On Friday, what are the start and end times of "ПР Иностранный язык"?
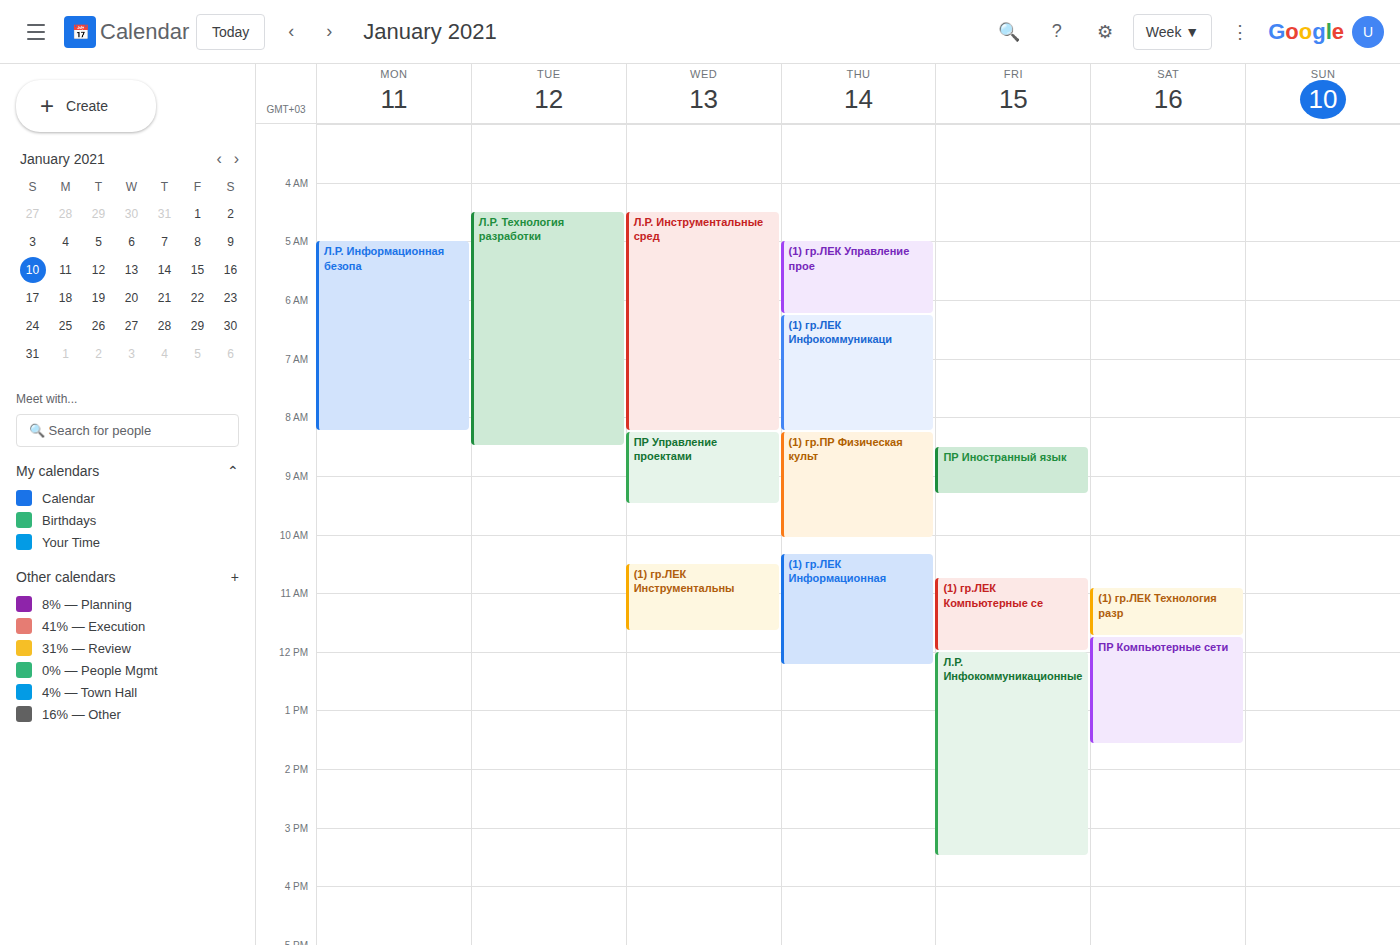
8:30 AM to 9:20 AM